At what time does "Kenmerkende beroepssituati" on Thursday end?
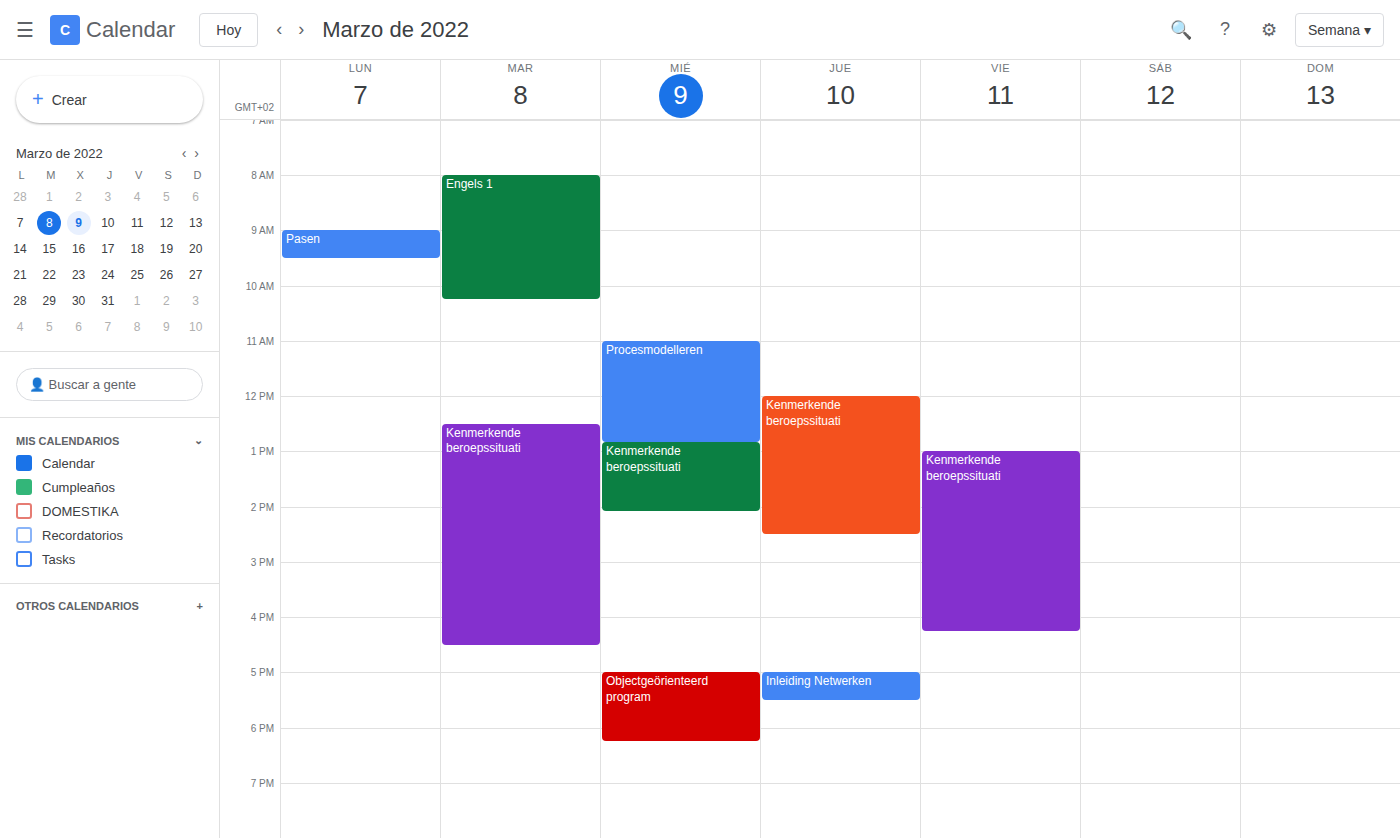
2:30 PM